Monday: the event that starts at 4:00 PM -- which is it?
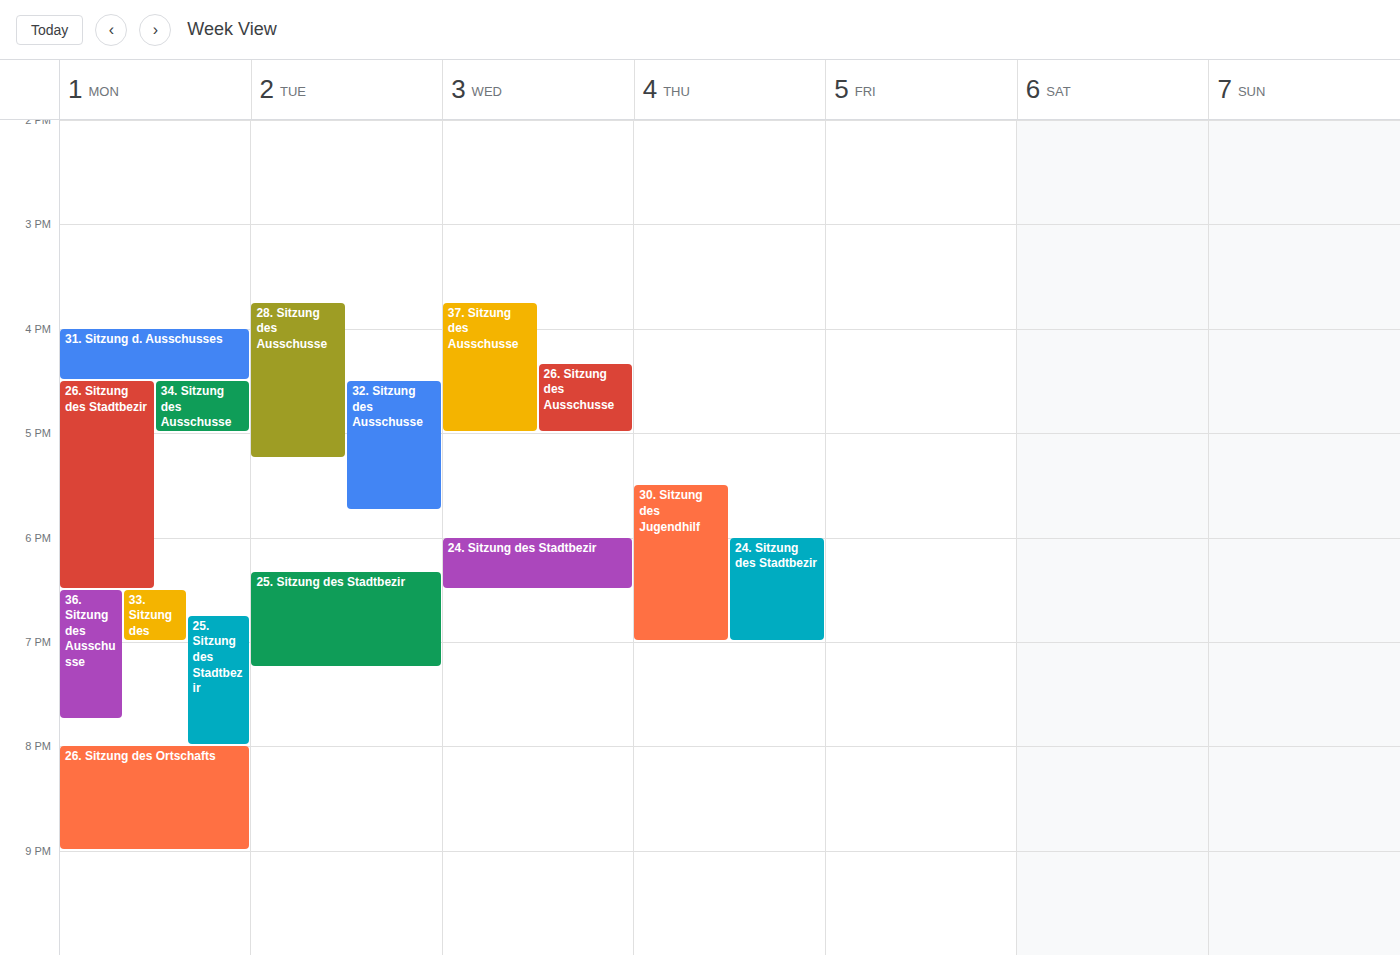
"31. Sitzung d. Ausschusses"